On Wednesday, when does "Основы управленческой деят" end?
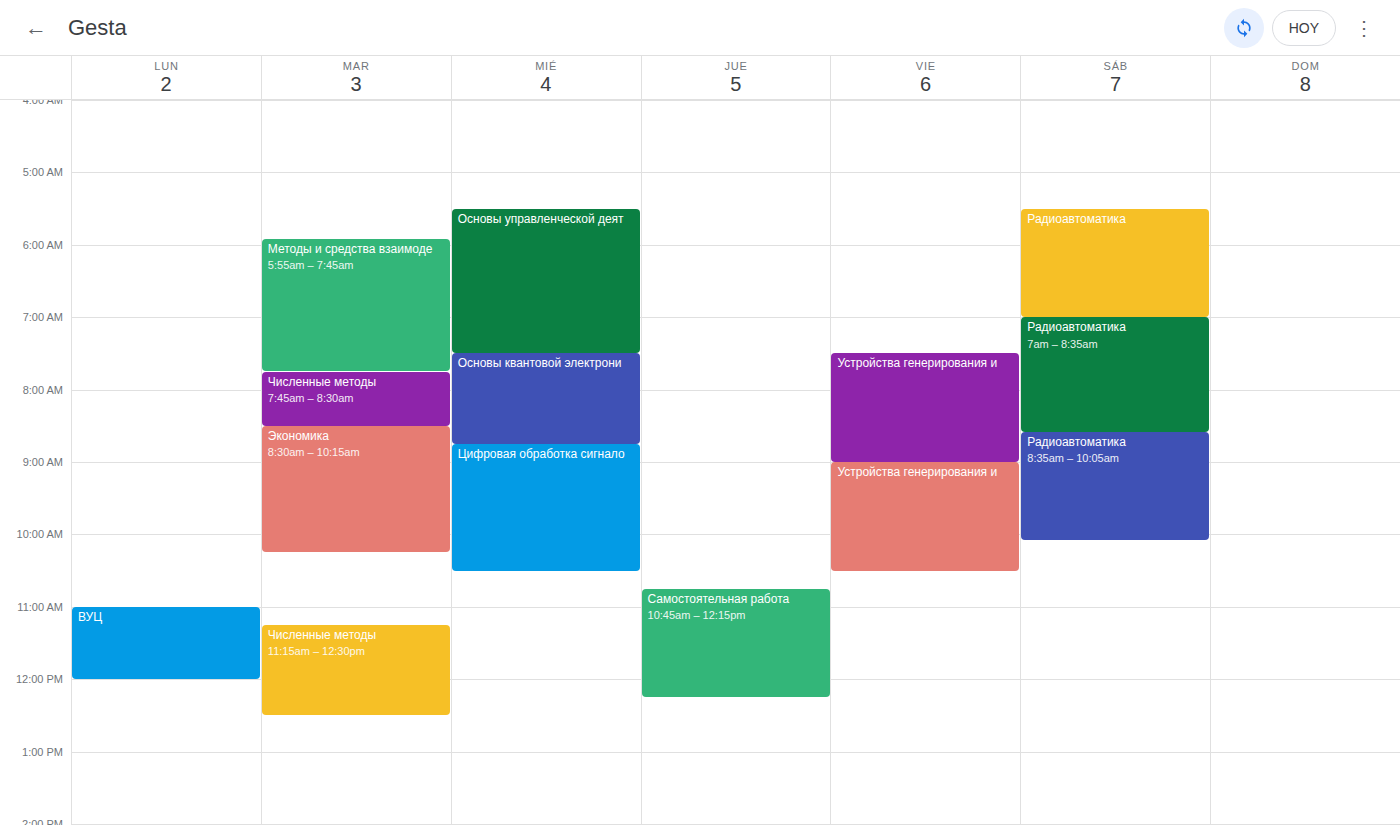
7:30 AM